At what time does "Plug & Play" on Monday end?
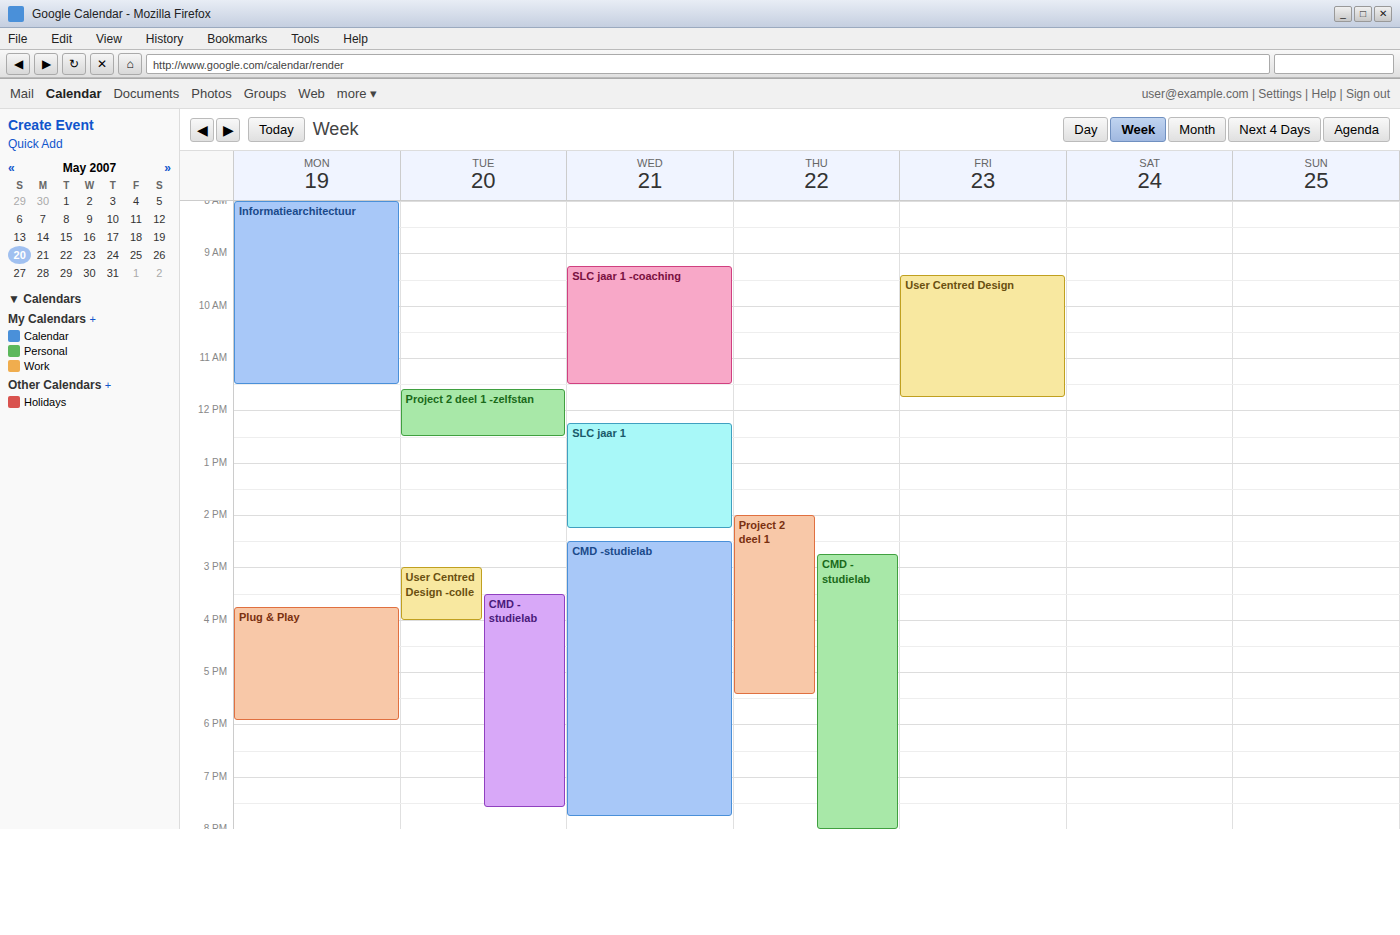
5:55 PM